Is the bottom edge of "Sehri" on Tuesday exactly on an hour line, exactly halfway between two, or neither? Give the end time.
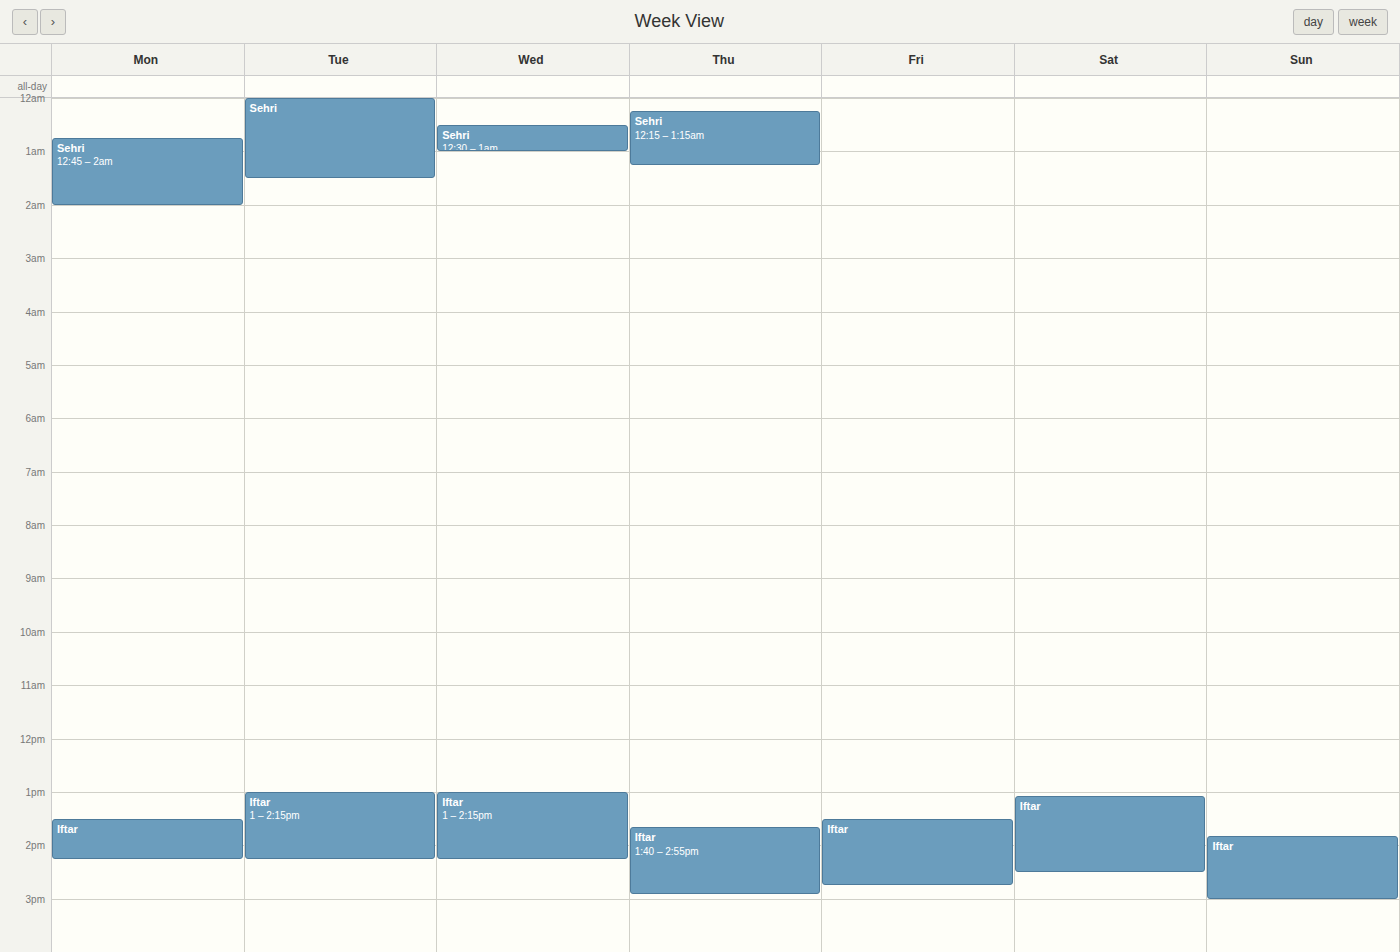
1:30 AM -- halfway between the 1 AM and 2 AM lines.